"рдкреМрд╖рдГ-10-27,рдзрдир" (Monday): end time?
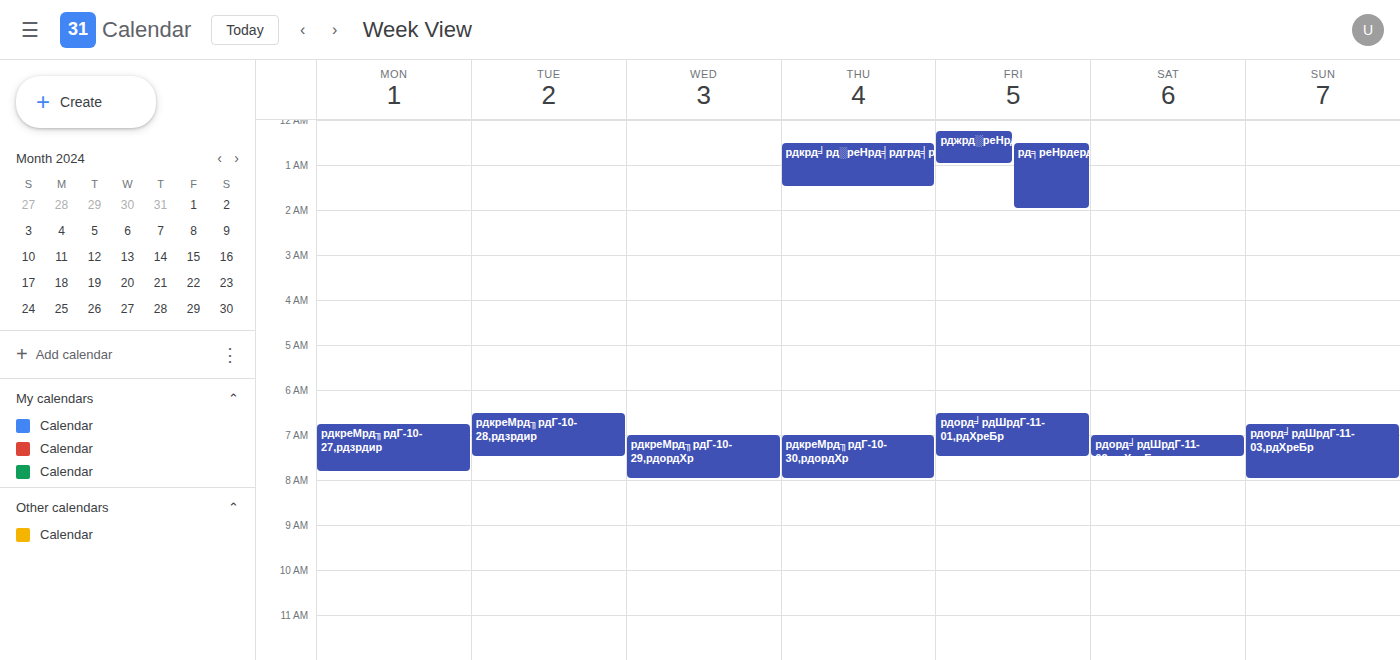
7:50 AM